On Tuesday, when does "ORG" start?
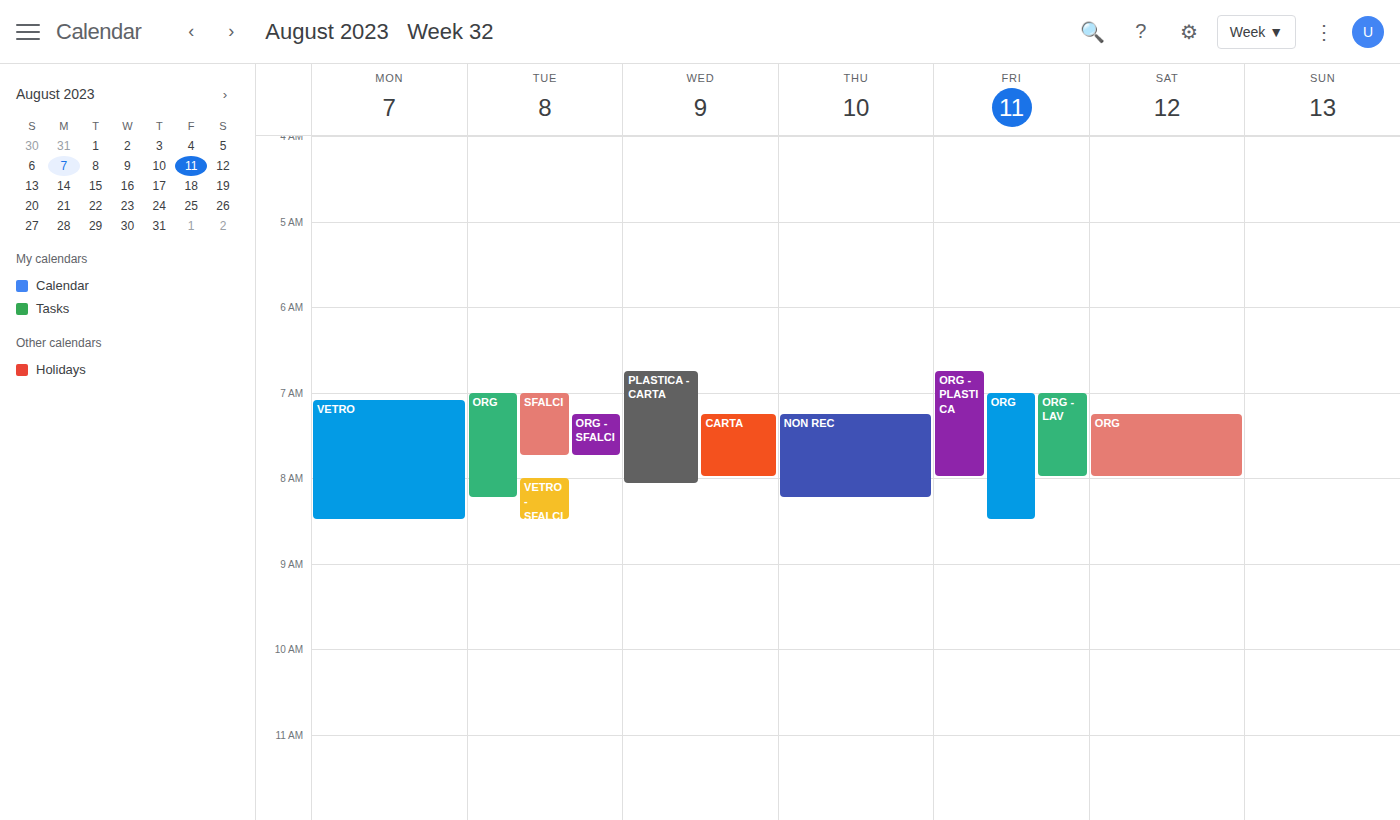
07:00